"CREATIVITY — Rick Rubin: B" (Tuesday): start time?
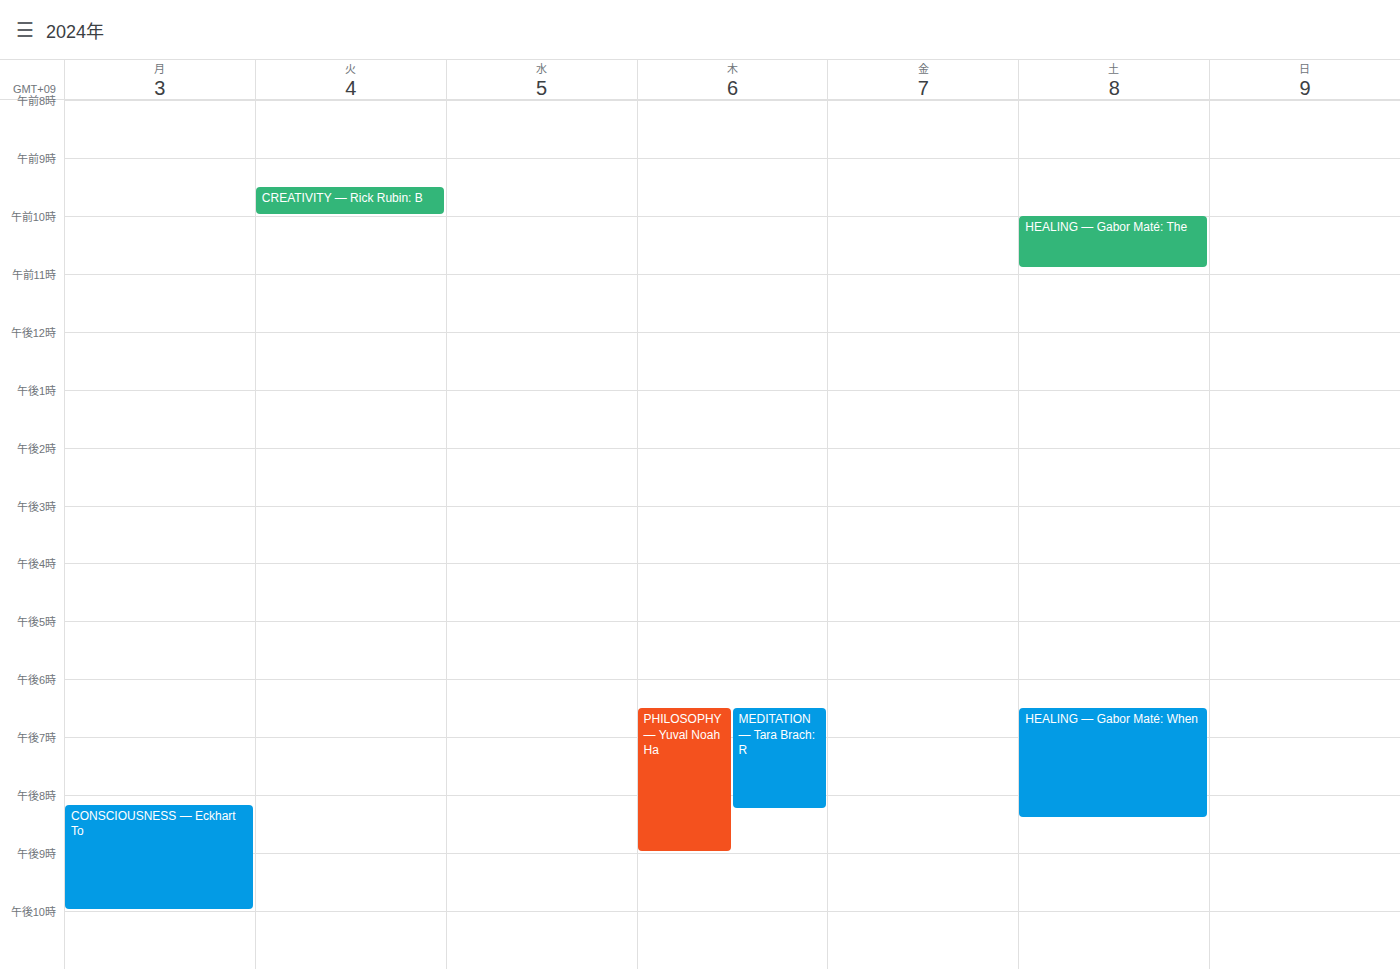
9:30 AM